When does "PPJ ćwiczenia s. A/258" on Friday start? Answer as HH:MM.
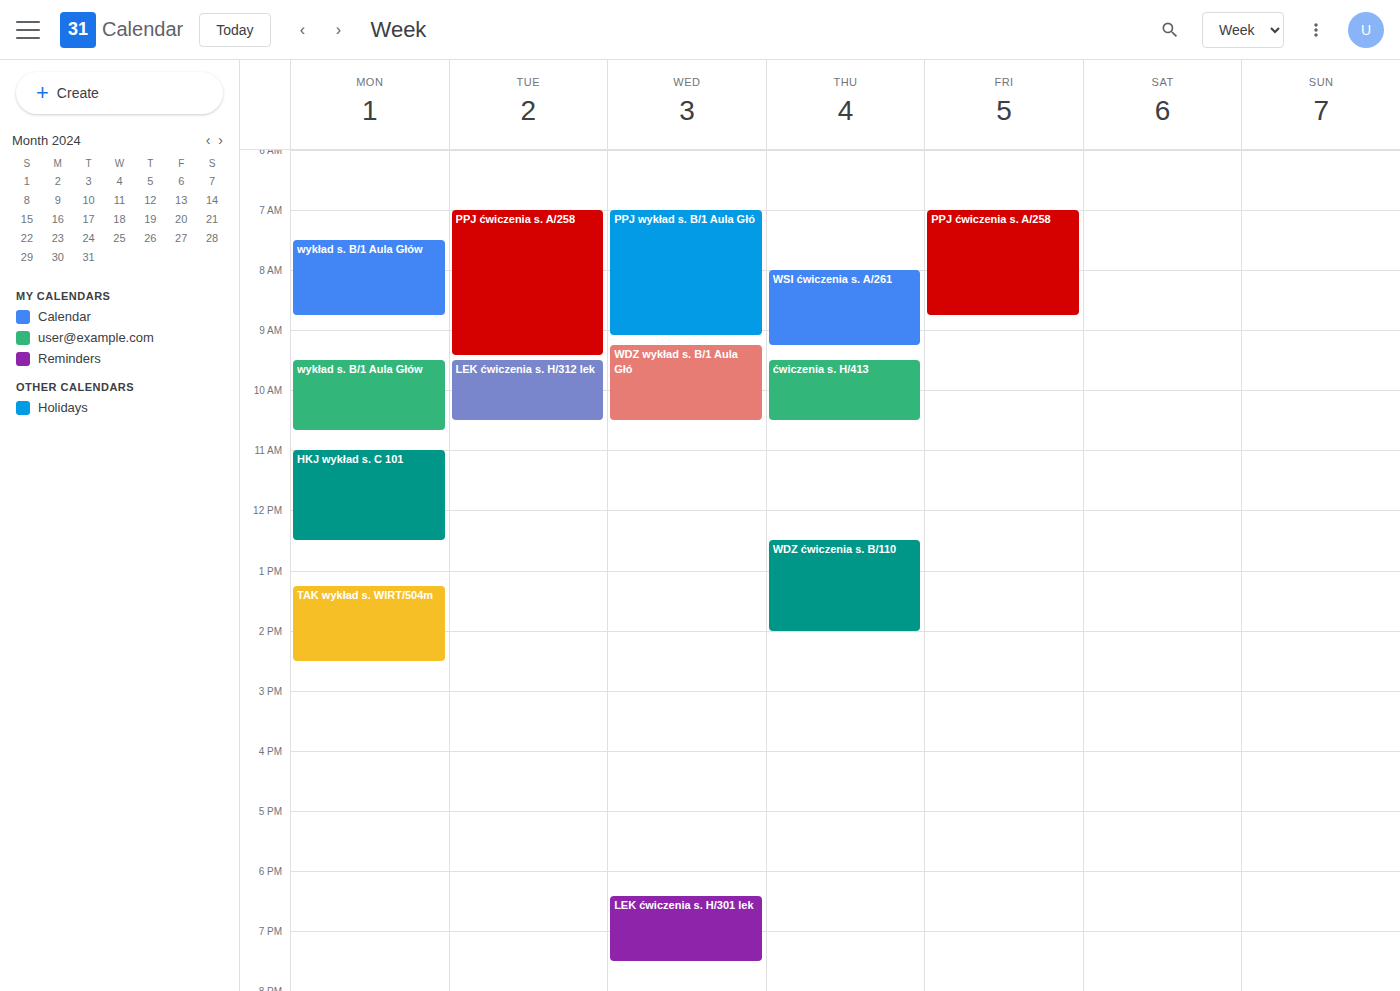
07:00